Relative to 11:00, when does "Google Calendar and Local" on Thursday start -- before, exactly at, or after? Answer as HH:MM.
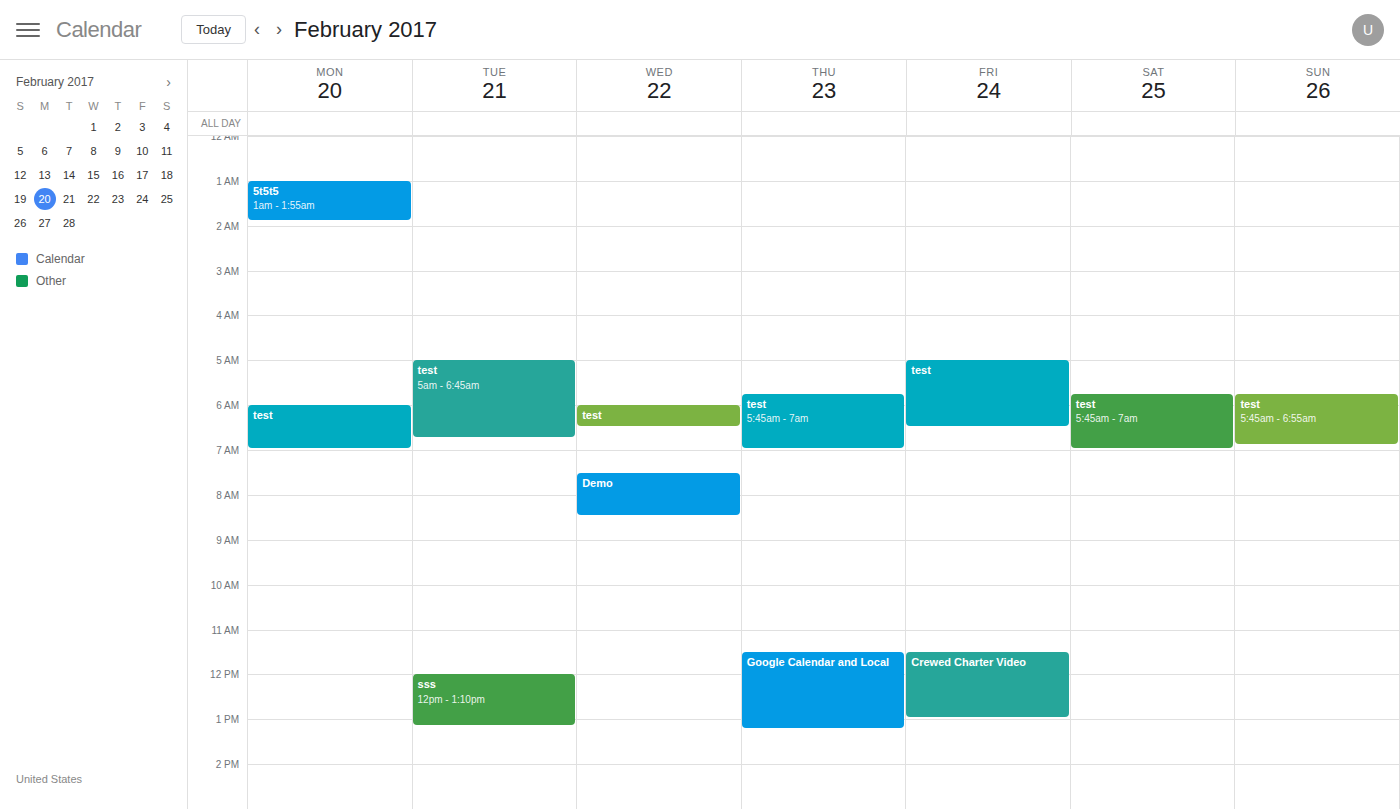
11:30 -- after 11:00, 30 minutes below the 11:00 line.